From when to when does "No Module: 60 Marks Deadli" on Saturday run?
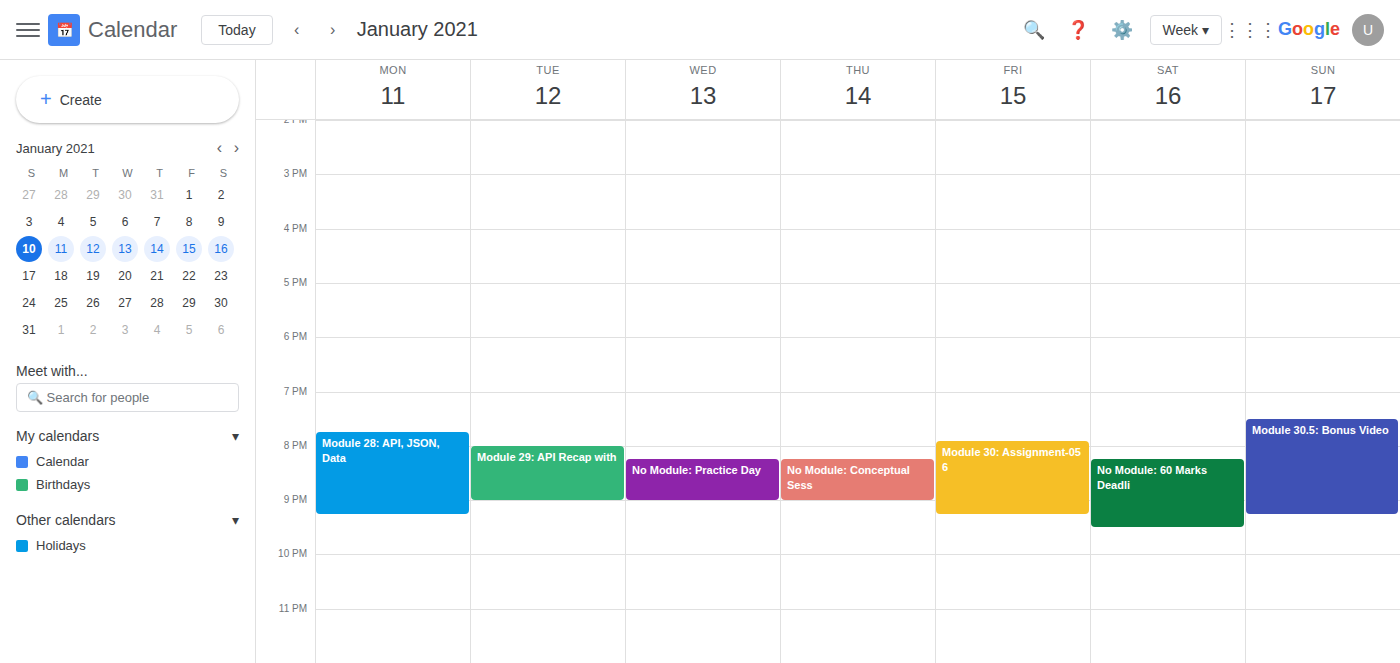
20:15 to 21:30